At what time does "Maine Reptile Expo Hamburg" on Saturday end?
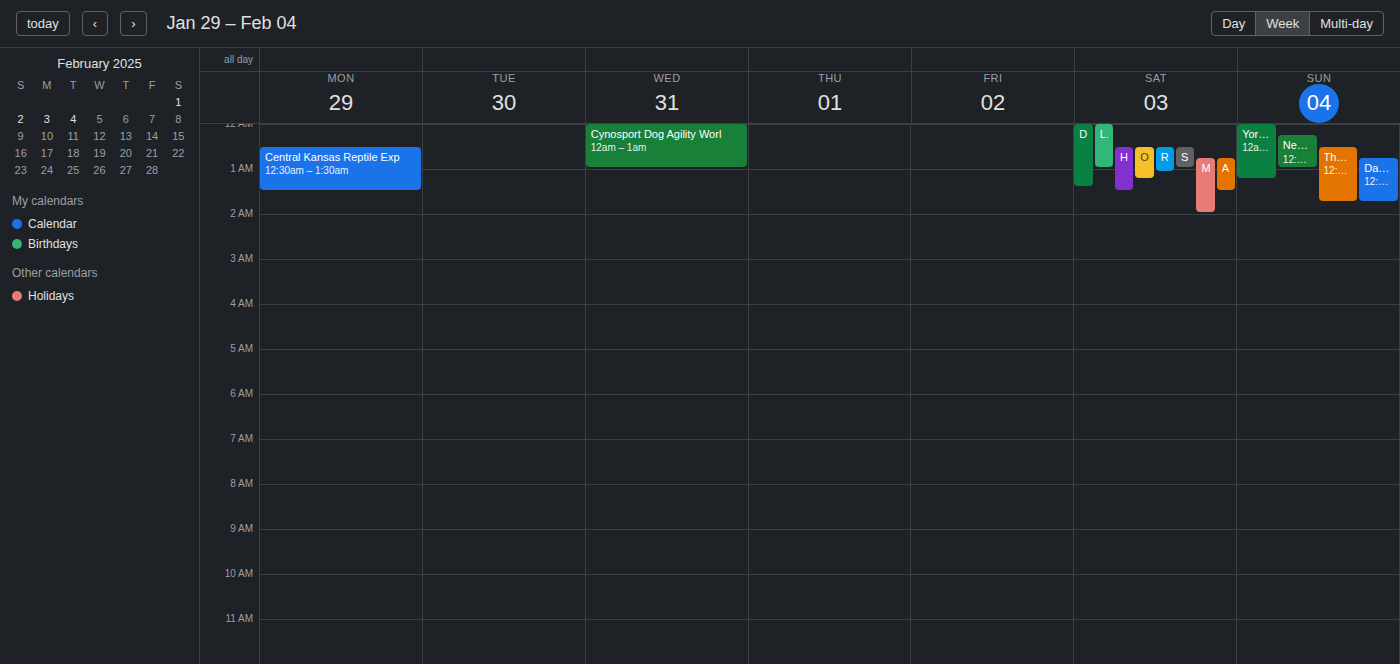
2:00 AM